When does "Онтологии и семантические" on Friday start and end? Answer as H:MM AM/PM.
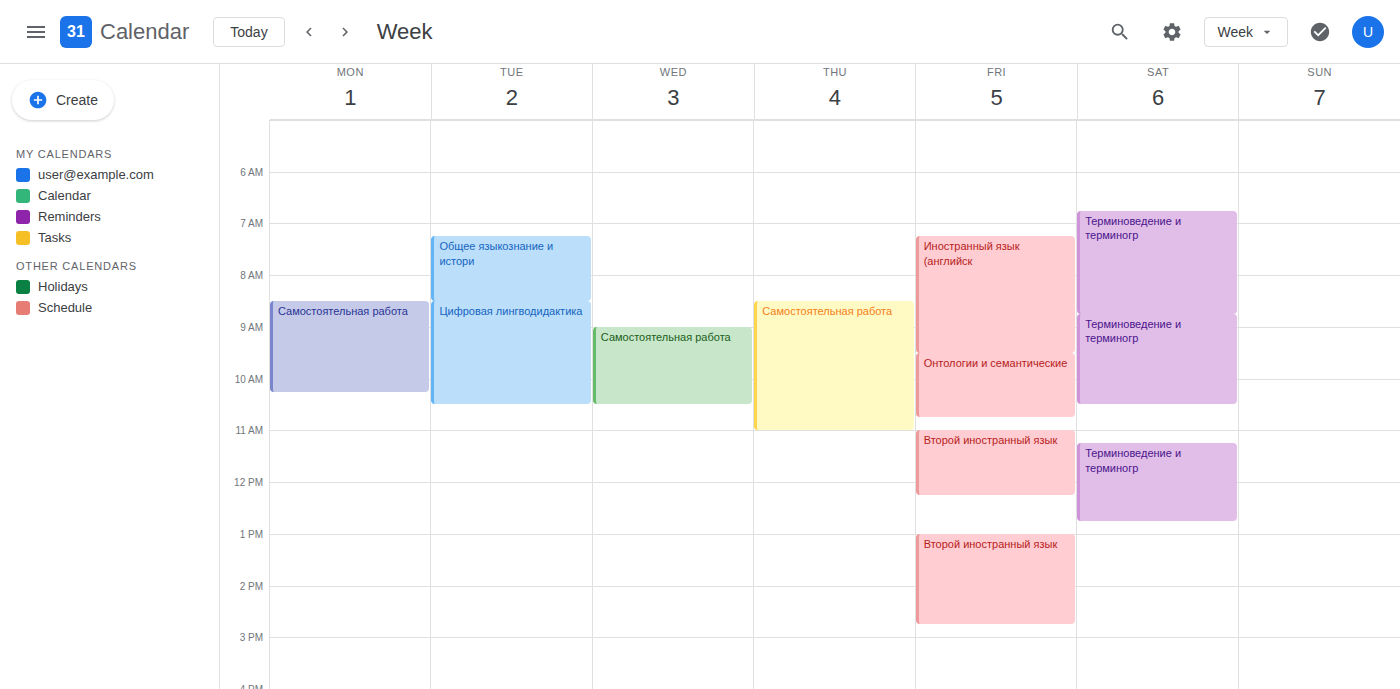
9:30 AM to 10:45 AM